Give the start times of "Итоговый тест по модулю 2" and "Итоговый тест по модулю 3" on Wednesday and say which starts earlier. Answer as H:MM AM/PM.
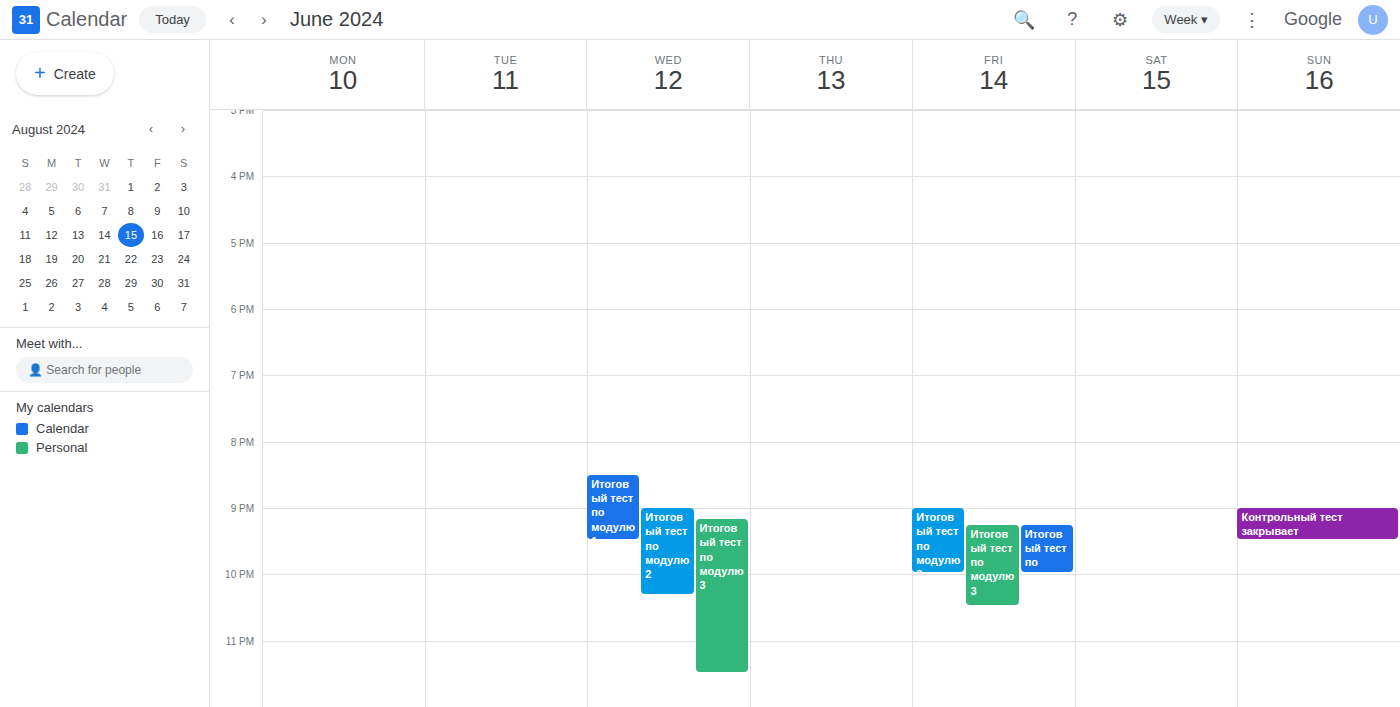
"Итоговый тест по модулю 2" 9:00 PM; "Итоговый тест по модулю 3" 9:10 PM.